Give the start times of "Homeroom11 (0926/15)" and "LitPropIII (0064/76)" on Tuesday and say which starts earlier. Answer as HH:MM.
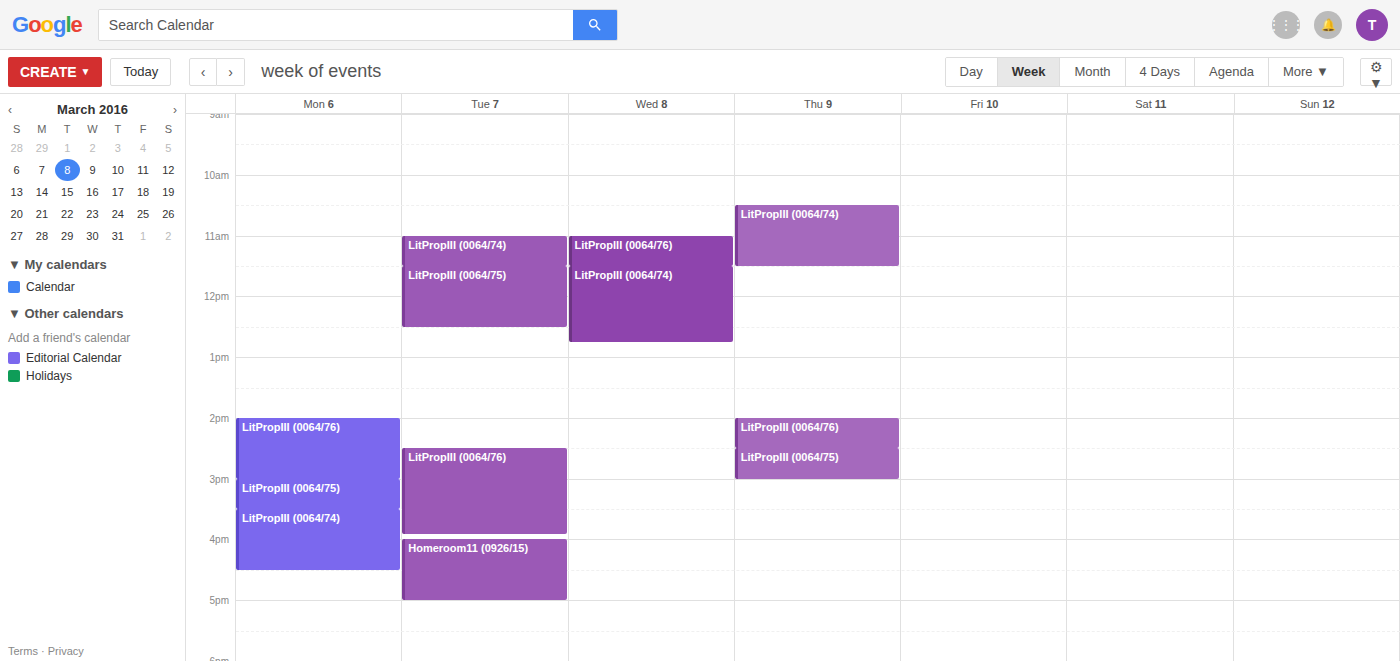
"LitPropIII (0064/76)" 14:30; "Homeroom11 (0926/15)" 16:00.